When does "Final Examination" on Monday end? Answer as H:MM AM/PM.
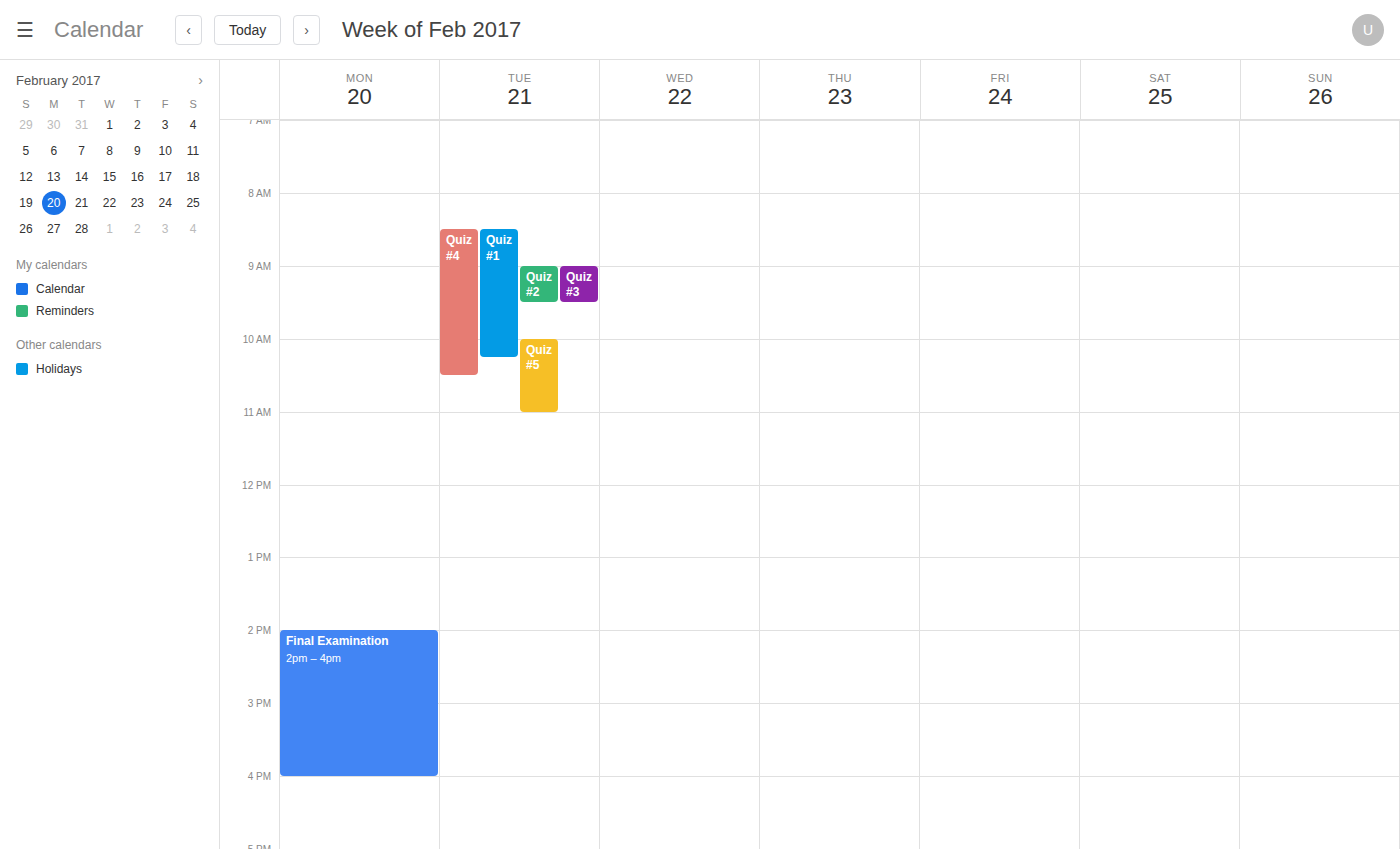
4:00 PM